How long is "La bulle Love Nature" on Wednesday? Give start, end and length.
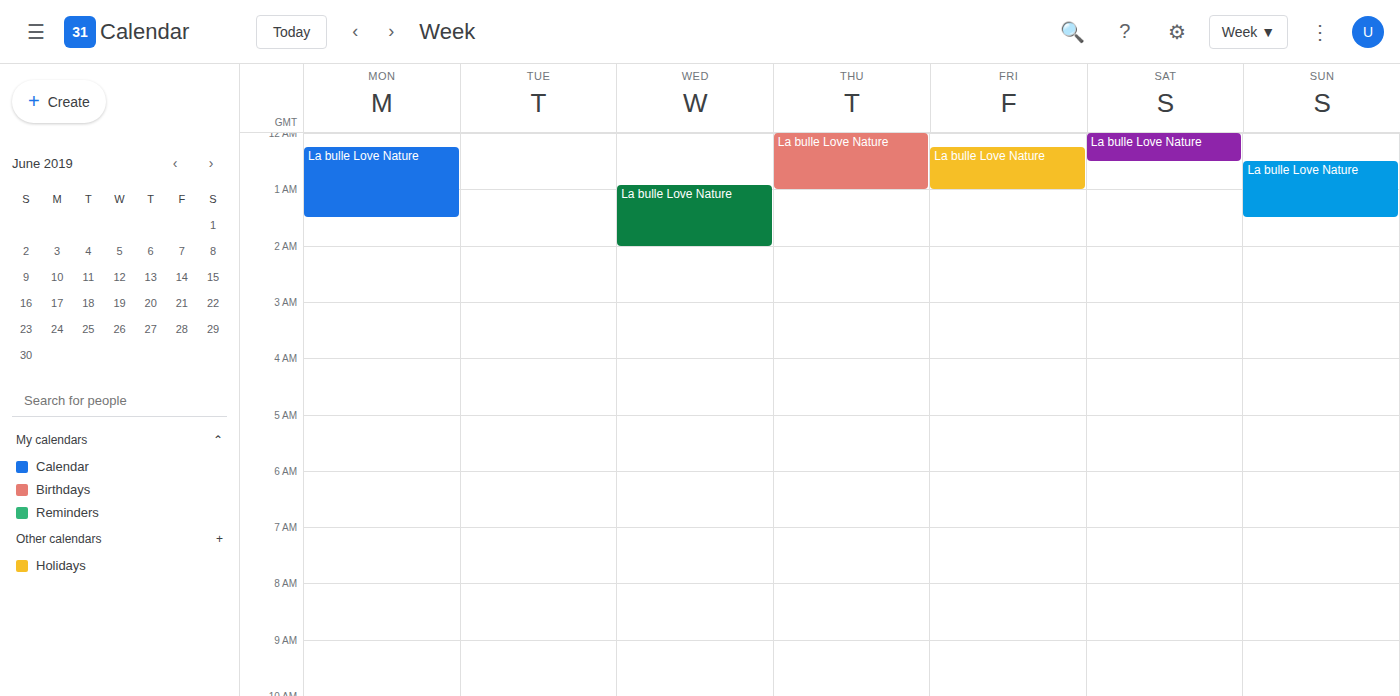
12:55 AM to 2:00 AM, 1 hour 5 minutes